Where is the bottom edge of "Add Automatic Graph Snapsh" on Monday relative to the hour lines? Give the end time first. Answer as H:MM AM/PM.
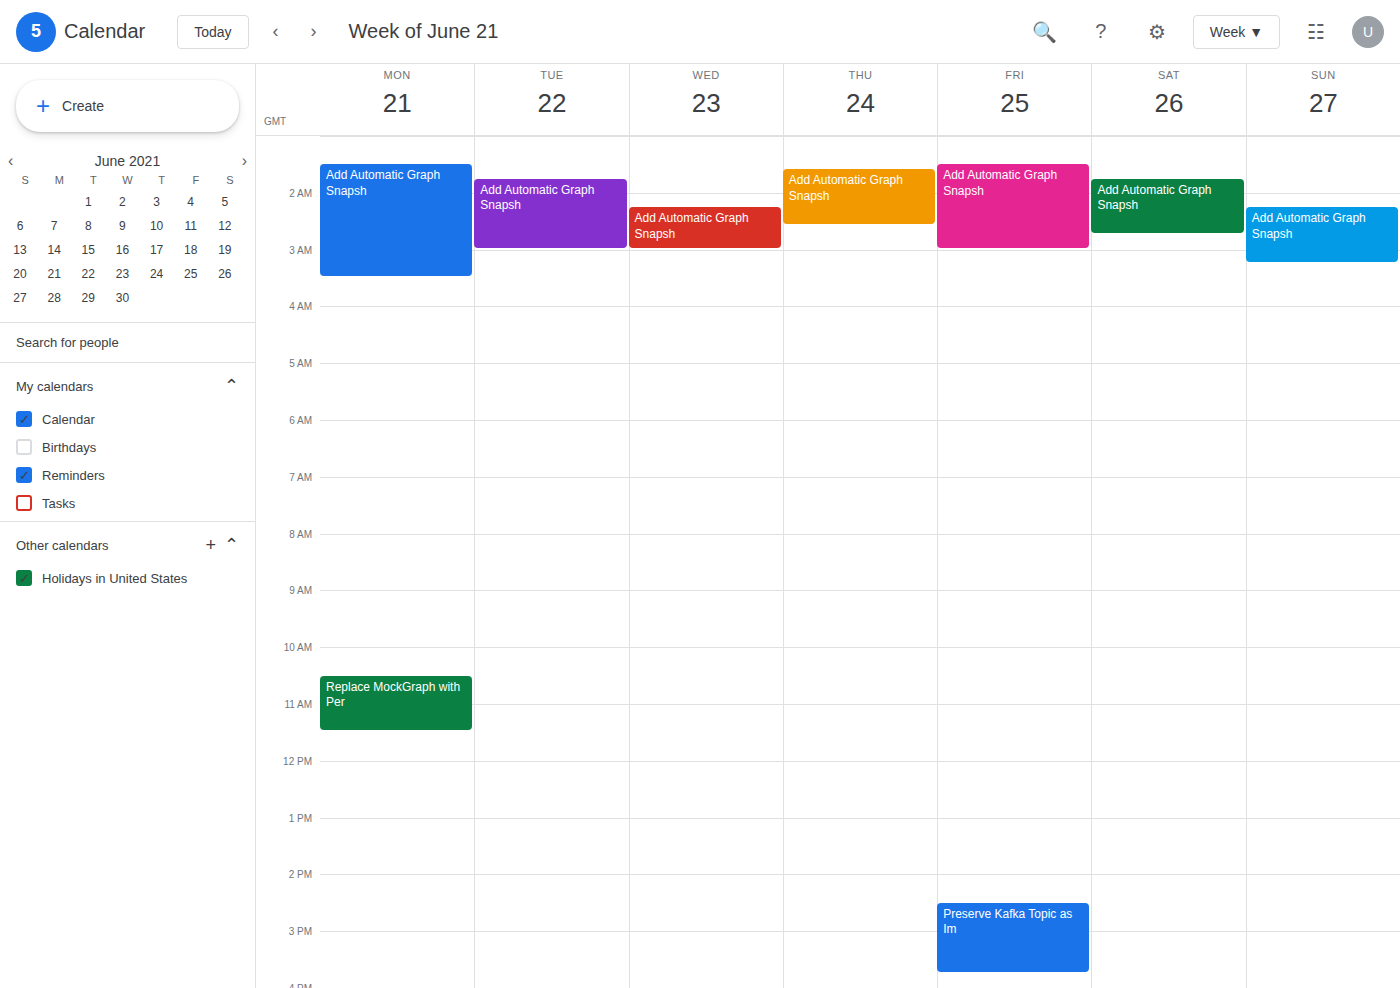
3:30 AM -- halfway between the 3 AM and 4 AM lines.